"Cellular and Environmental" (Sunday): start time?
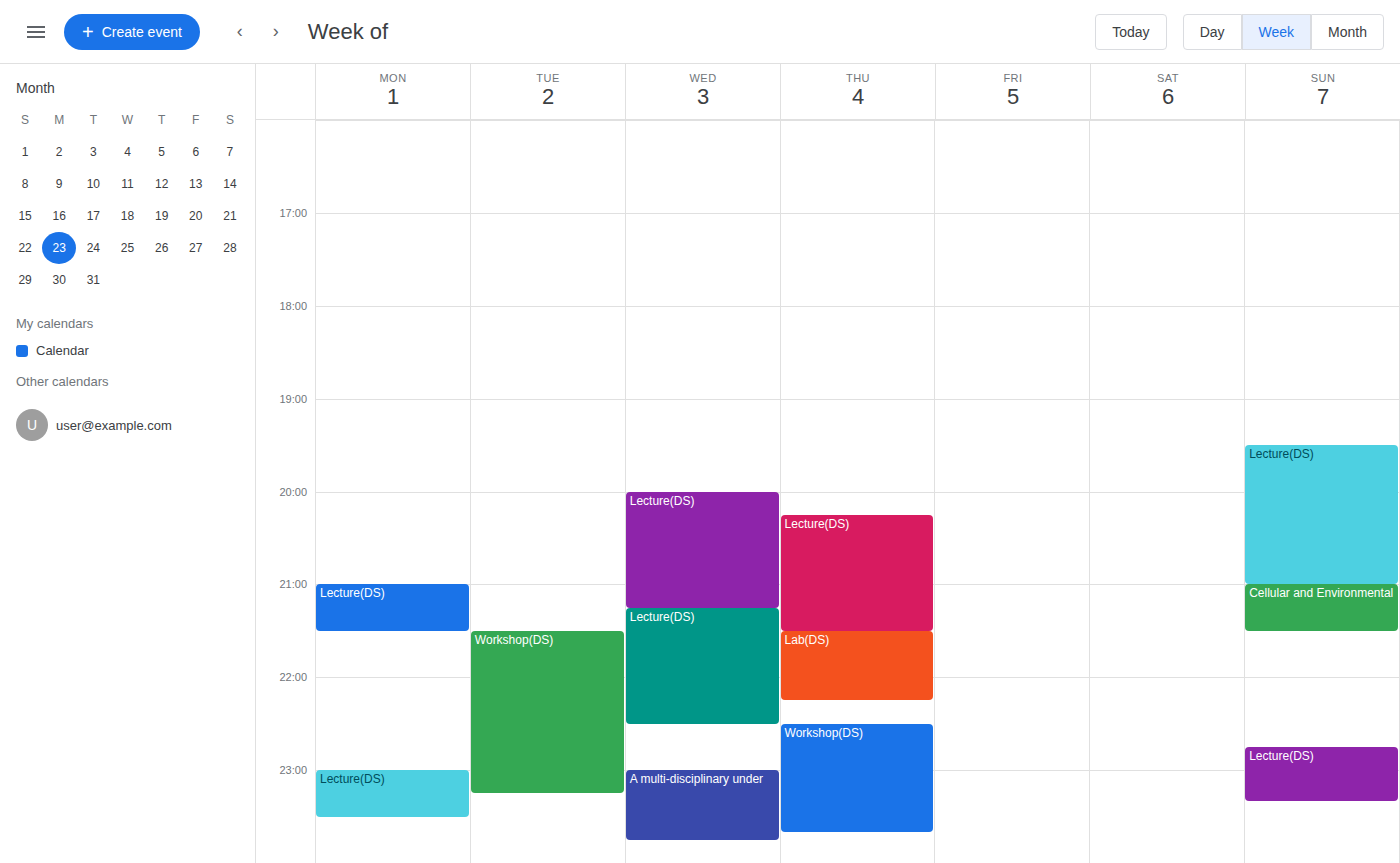
21:00